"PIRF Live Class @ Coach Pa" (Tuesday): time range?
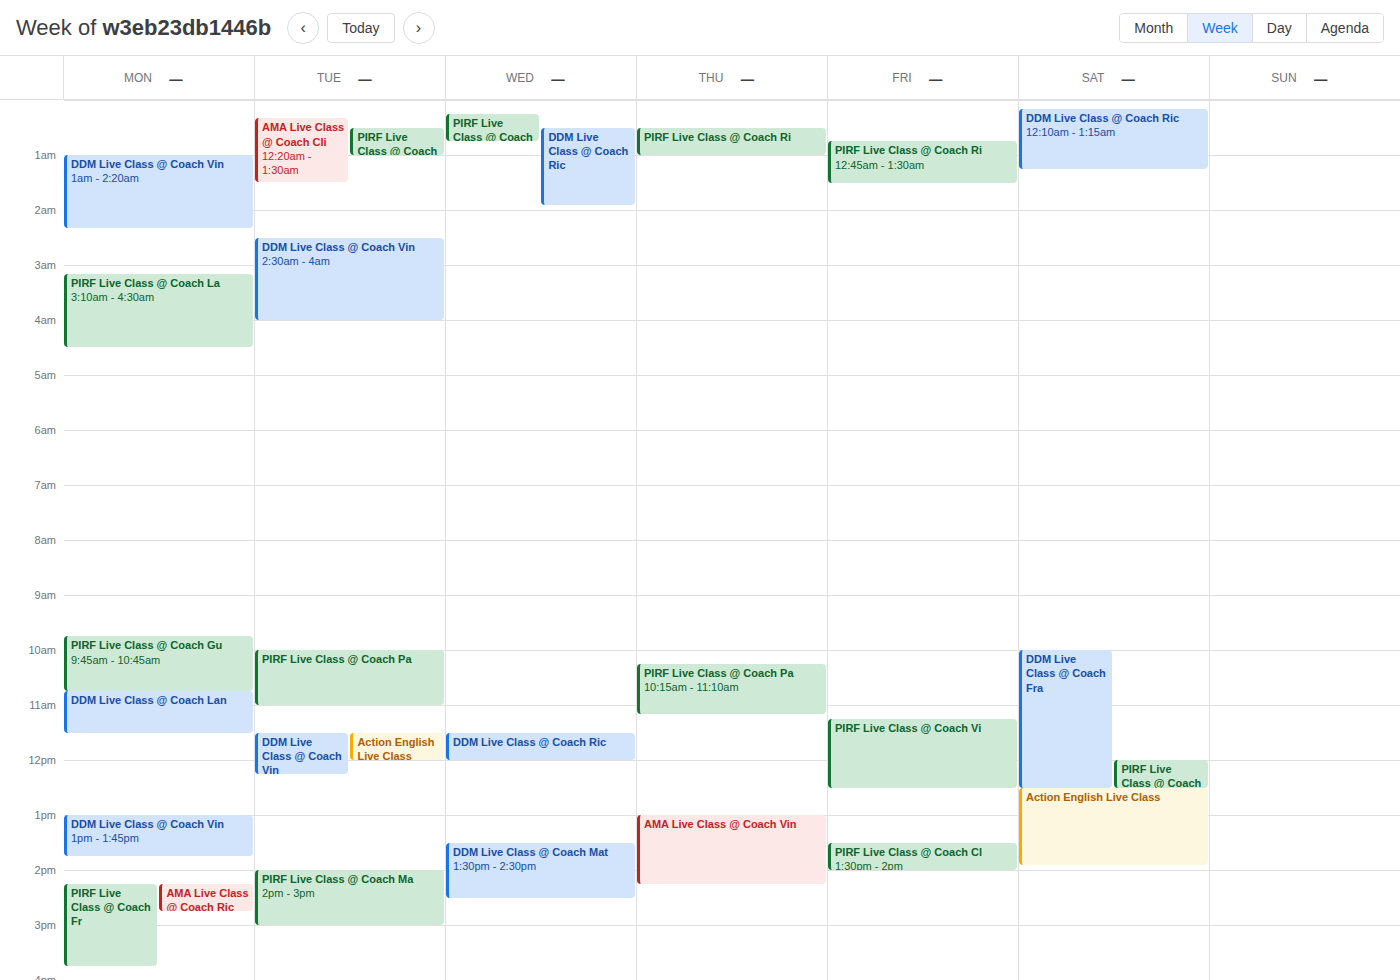
10:00 AM to 11:00 AM